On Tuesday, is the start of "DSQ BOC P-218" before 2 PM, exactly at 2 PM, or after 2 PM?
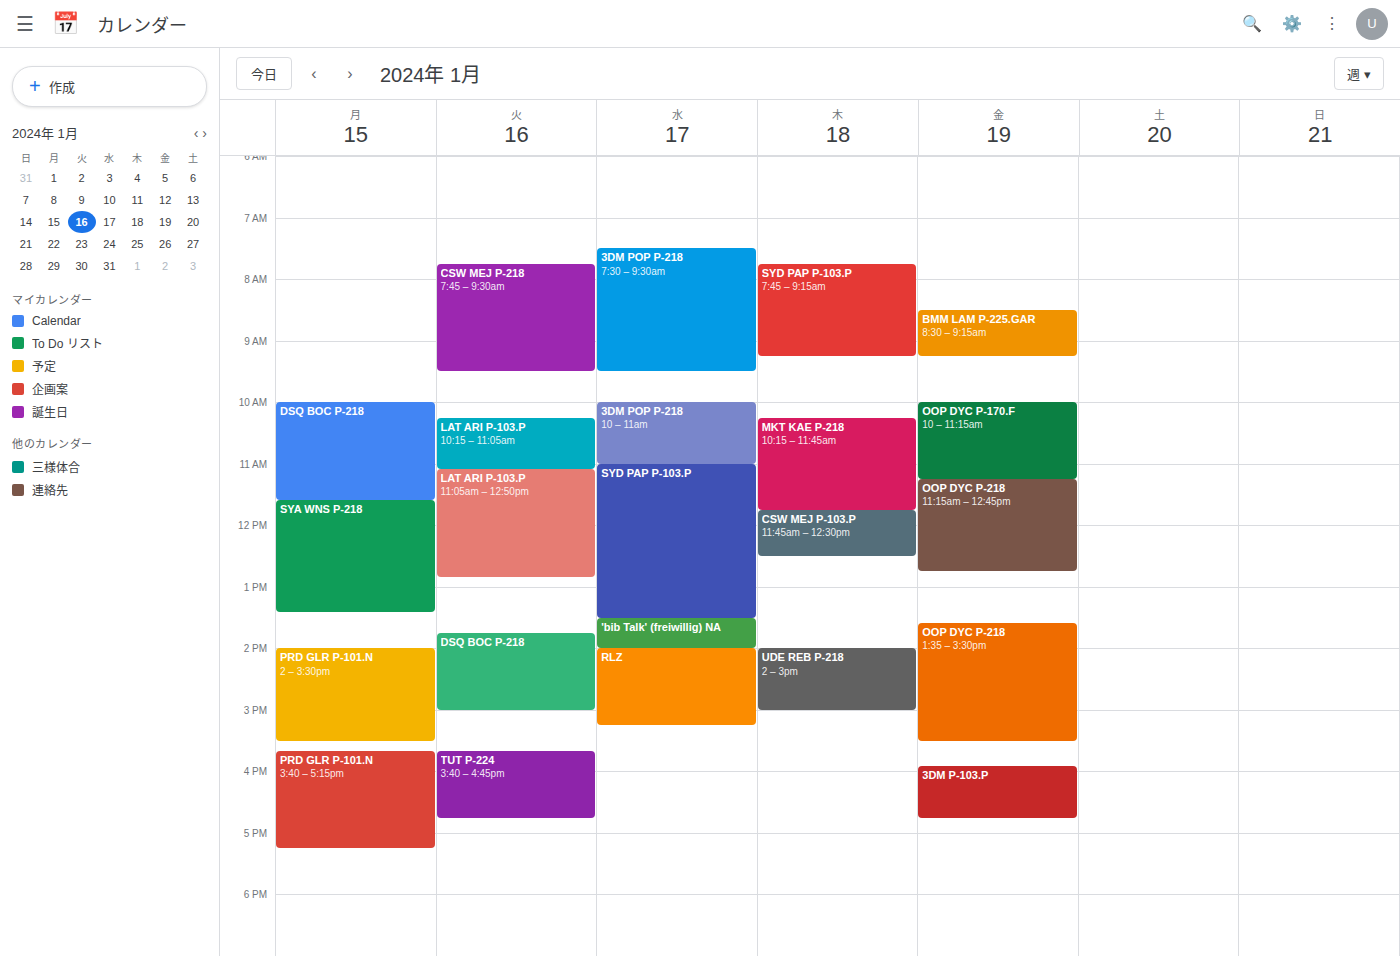
1:45 PM -- before 2 PM, 15 minutes above the 2 PM line.